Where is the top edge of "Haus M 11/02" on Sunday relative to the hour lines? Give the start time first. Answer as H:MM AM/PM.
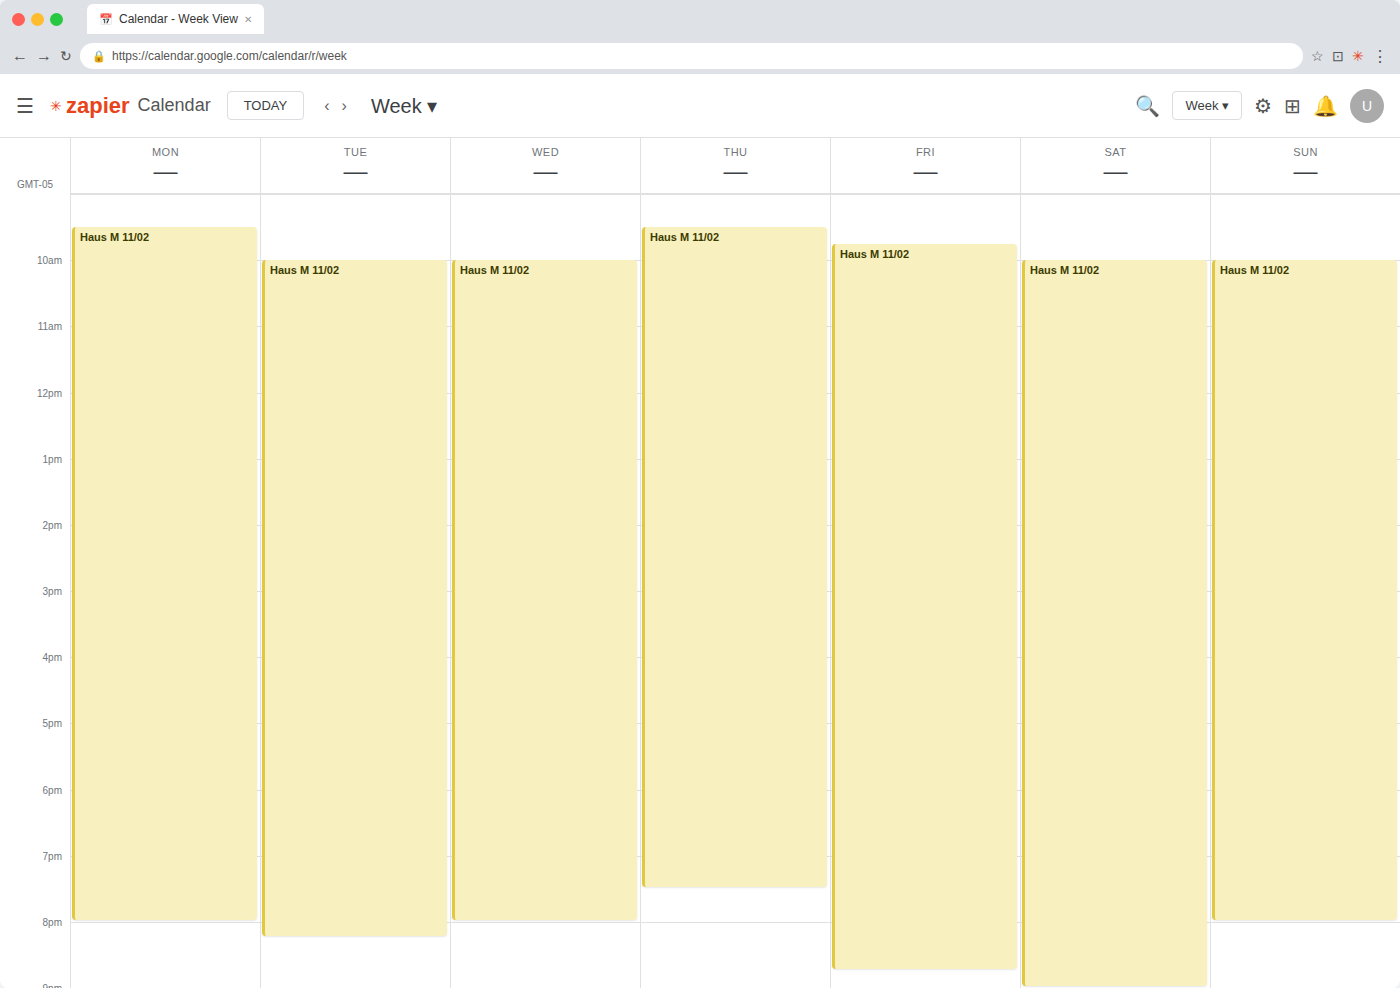
10:00 AM -- exactly on the 10 AM line.